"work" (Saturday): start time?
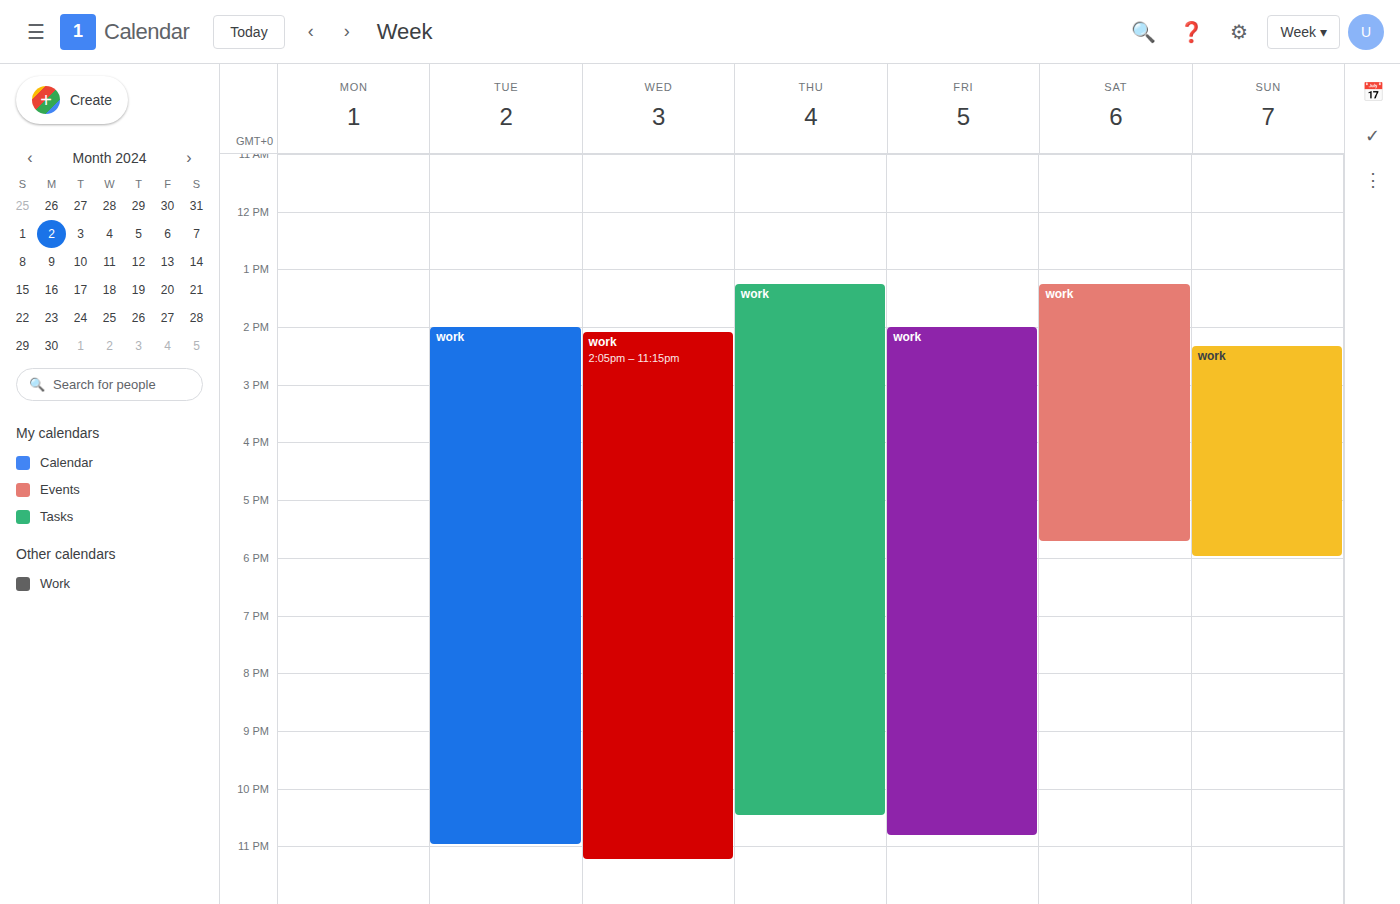
13:15